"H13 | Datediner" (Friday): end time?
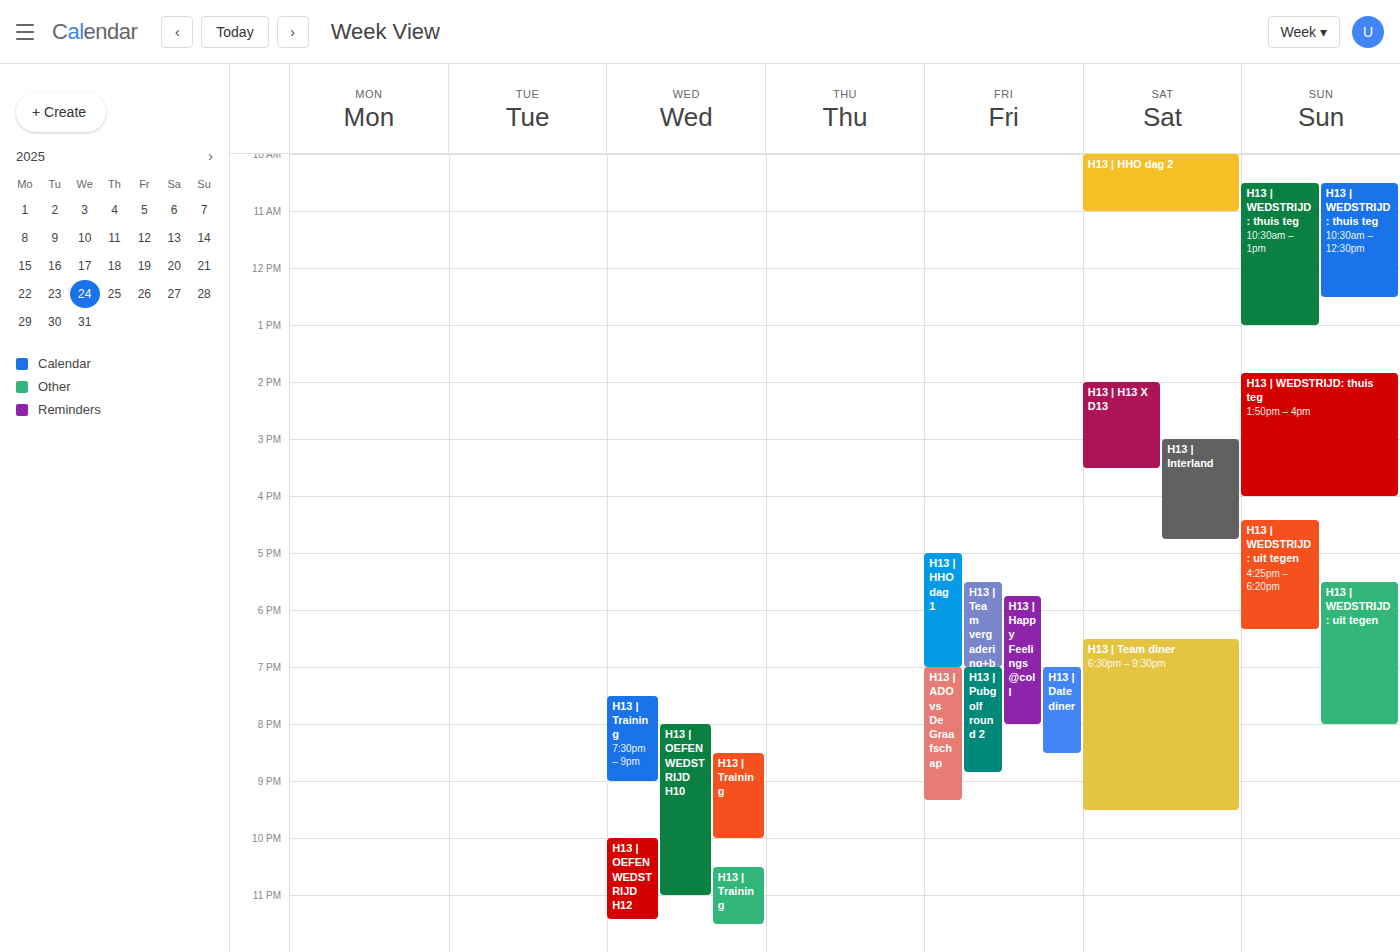
8:30 PM